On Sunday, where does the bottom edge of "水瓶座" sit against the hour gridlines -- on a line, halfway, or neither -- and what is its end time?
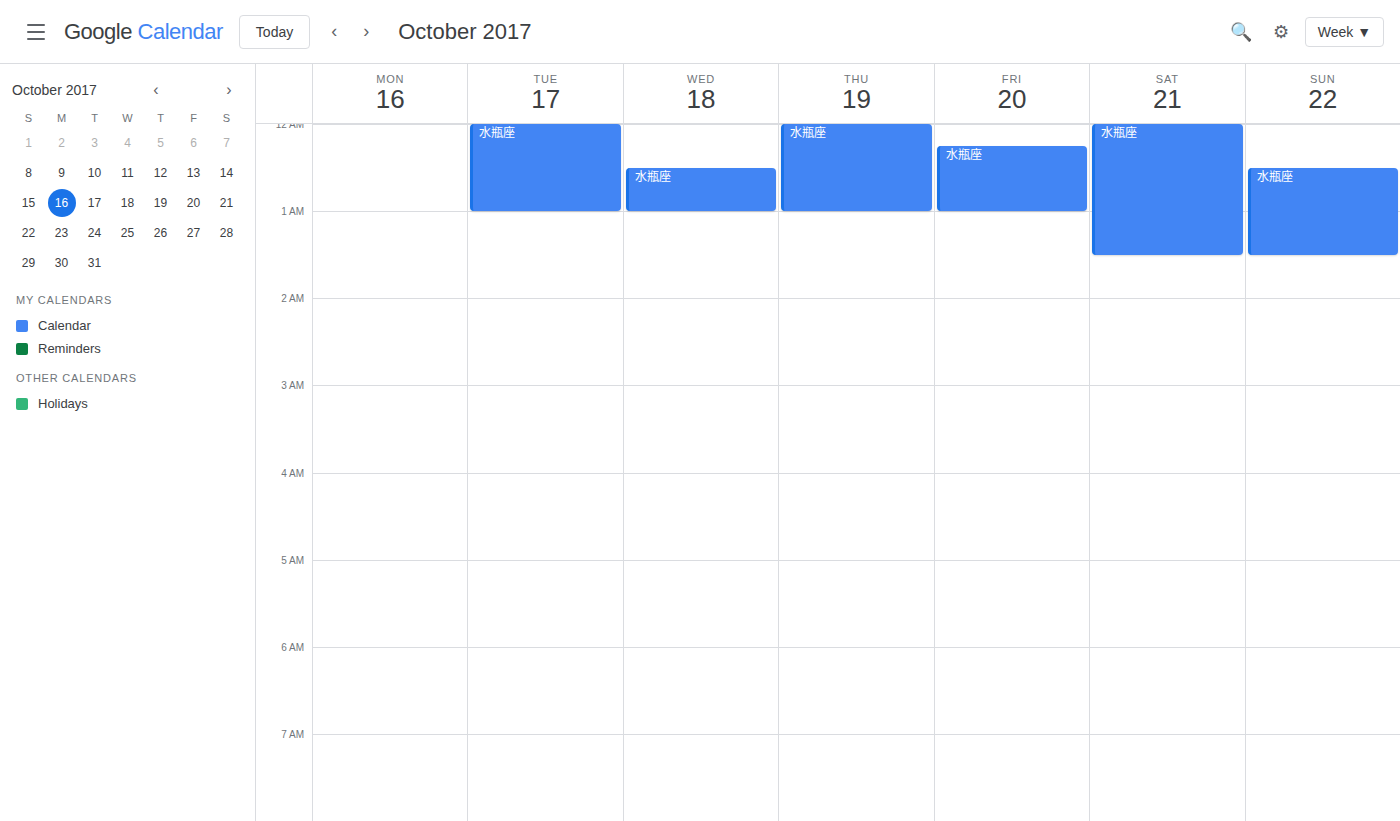
1:30 AM -- halfway between the 1 AM and 2 AM lines.